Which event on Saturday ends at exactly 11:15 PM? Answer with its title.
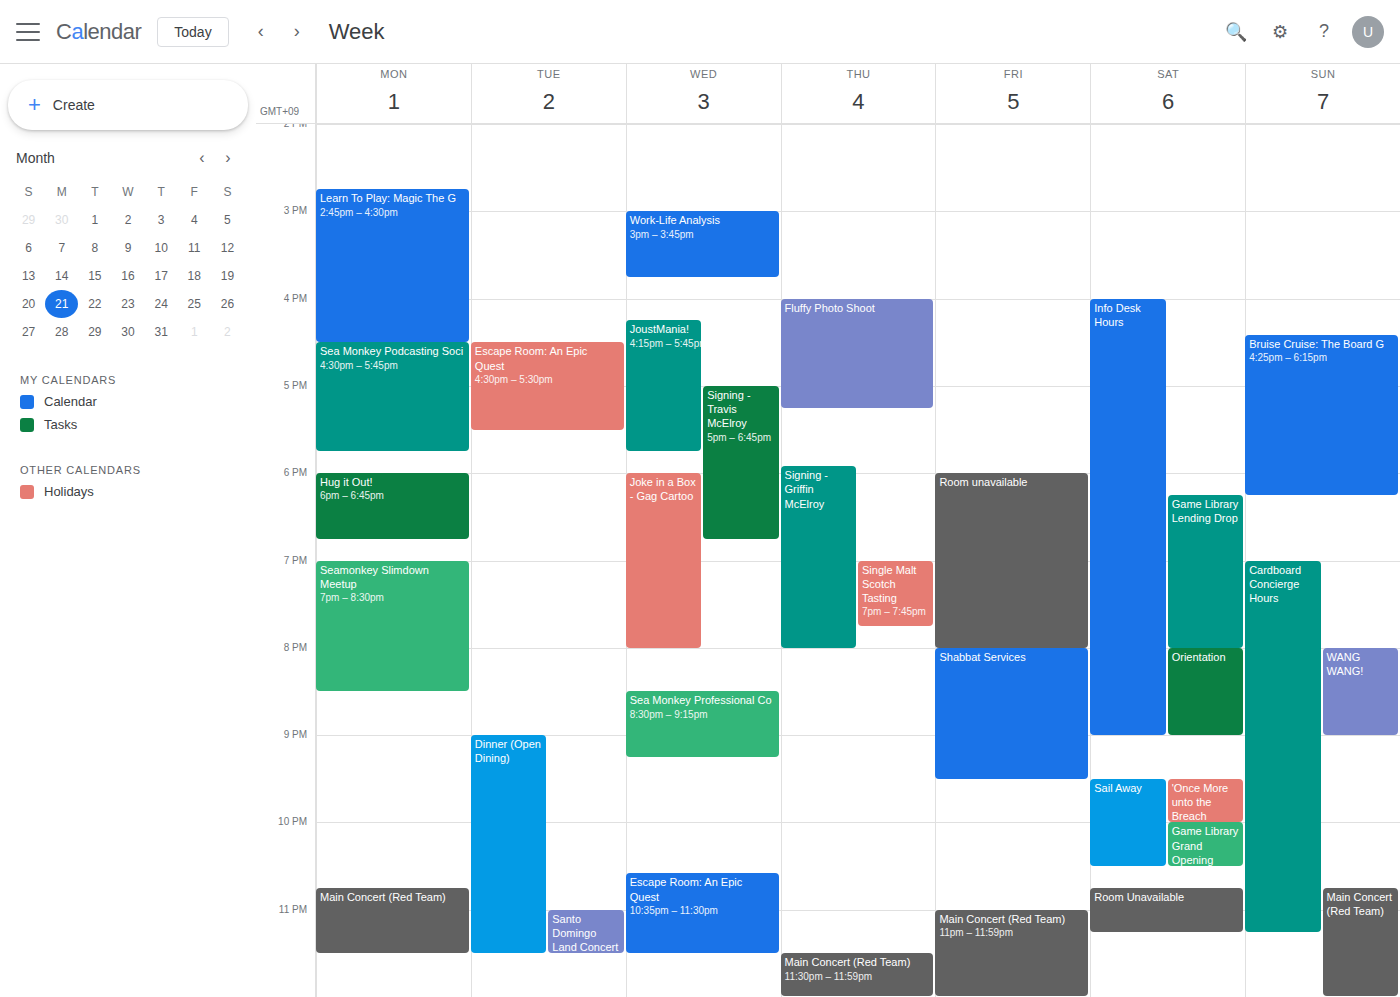
"Room Unavailable"